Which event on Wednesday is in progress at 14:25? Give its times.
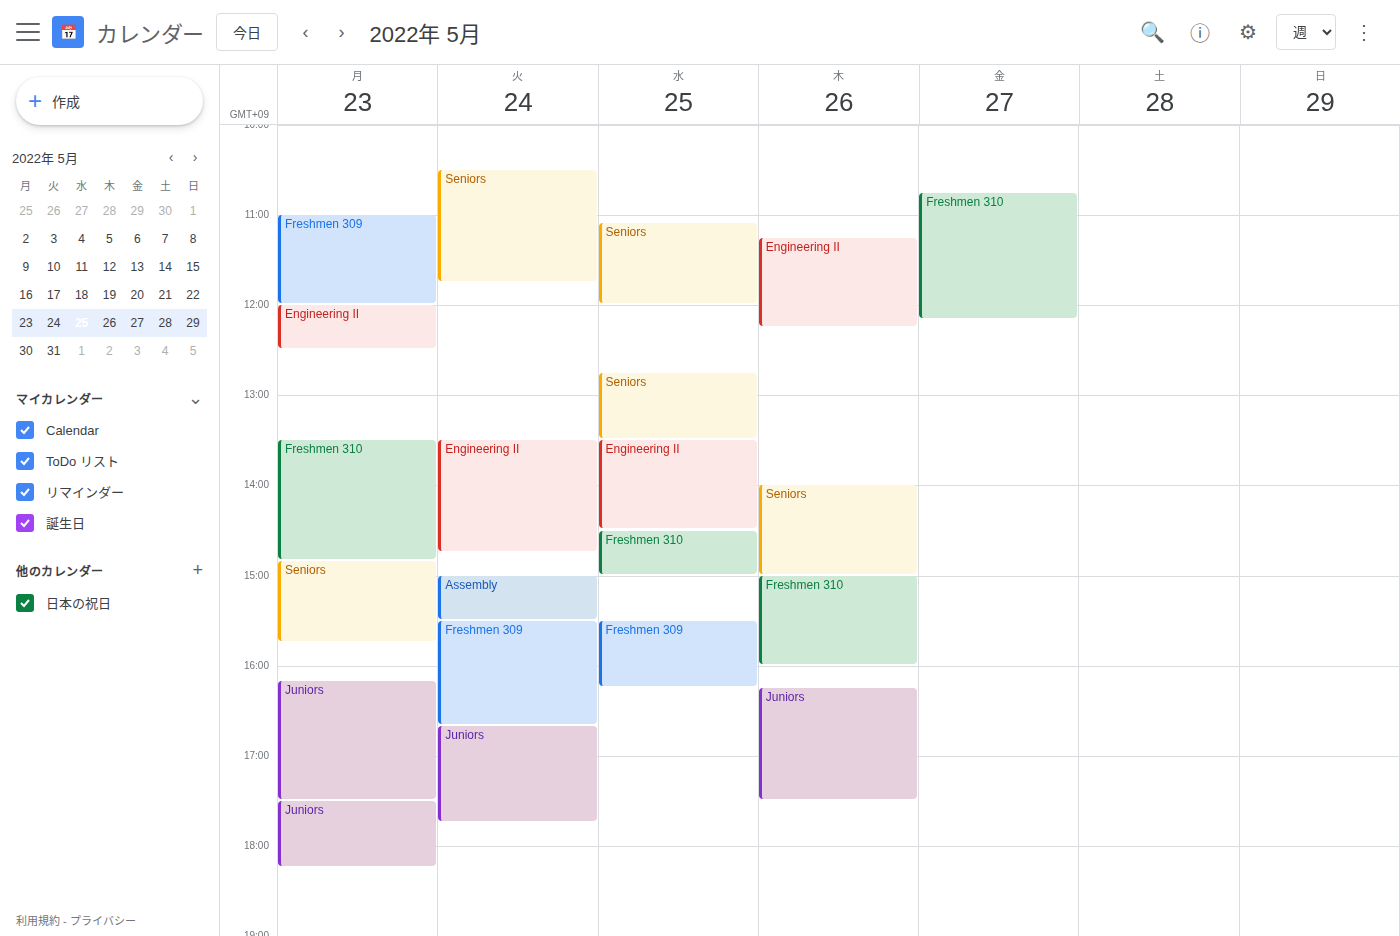
"Engineering II", 13:30 to 14:30